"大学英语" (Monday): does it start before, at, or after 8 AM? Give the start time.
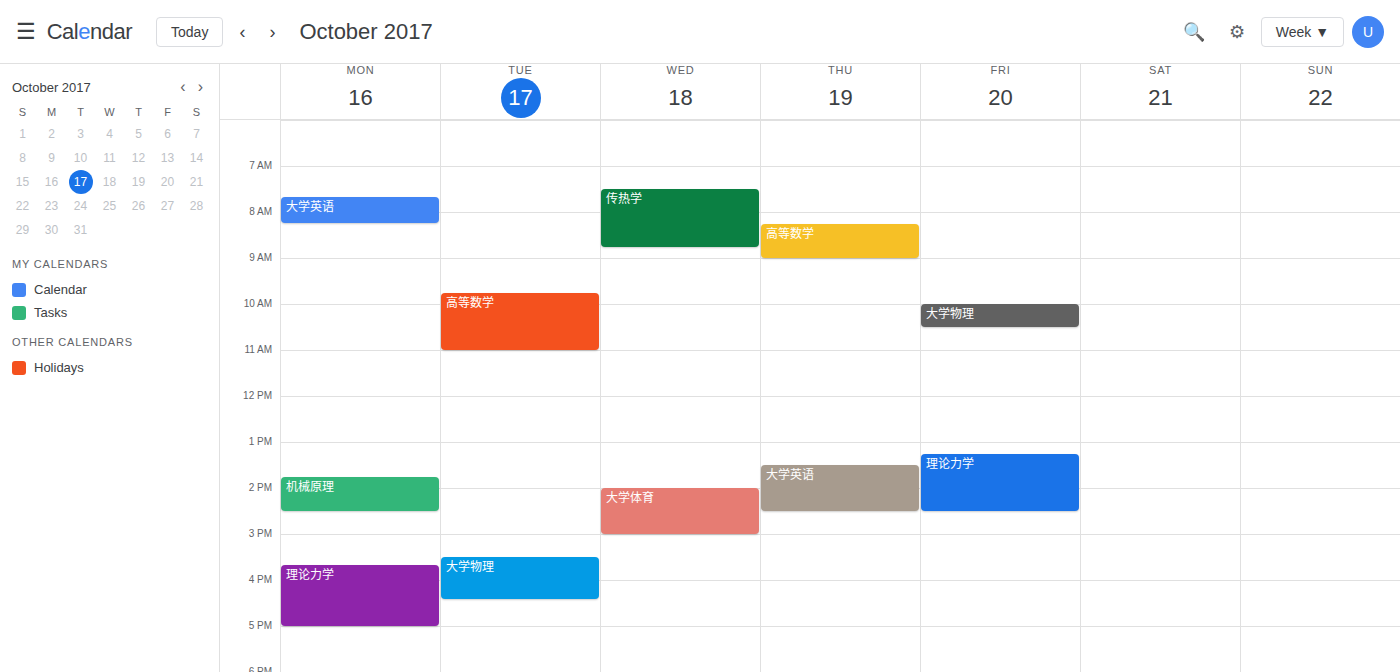
7:40 AM -- before 8 AM, 20 minutes above the 8 AM line.